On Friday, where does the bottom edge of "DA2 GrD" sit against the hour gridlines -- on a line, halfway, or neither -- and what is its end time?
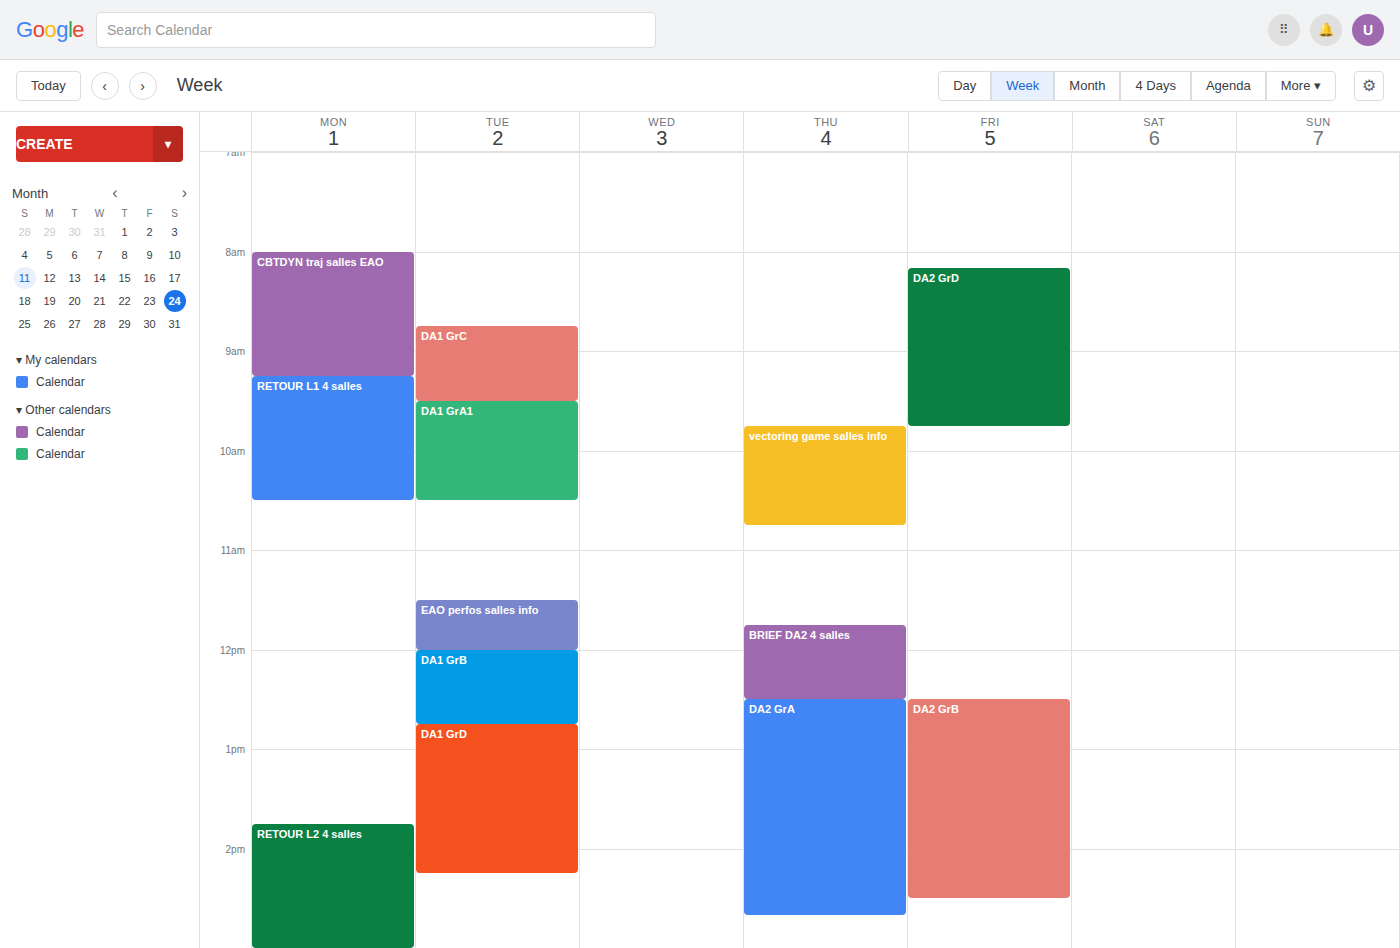
9:45 AM -- neither: three quarters of the way from the 9 AM line to the 10 AM line.